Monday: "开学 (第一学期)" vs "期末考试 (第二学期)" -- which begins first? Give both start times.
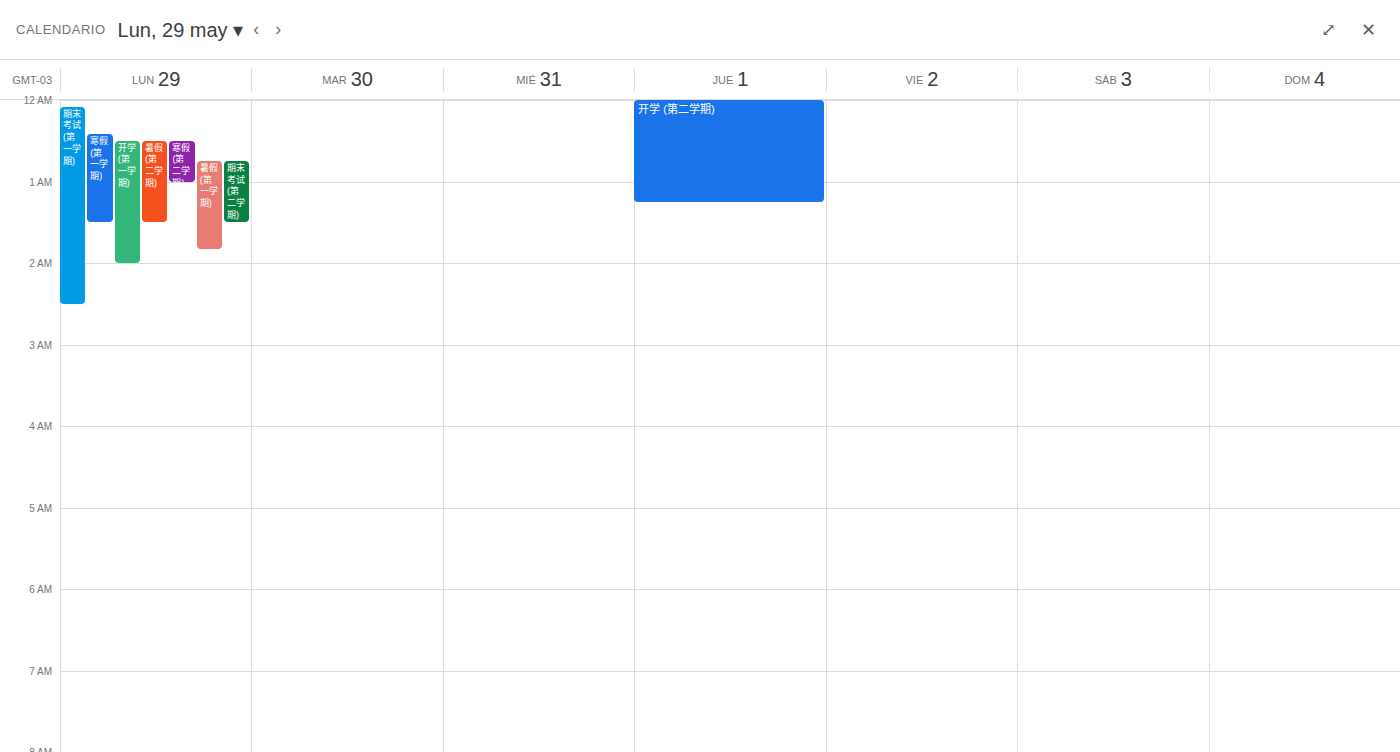
"开学 (第一学期)" 12:30 AM; "期末考试 (第二学期)" 12:45 AM.